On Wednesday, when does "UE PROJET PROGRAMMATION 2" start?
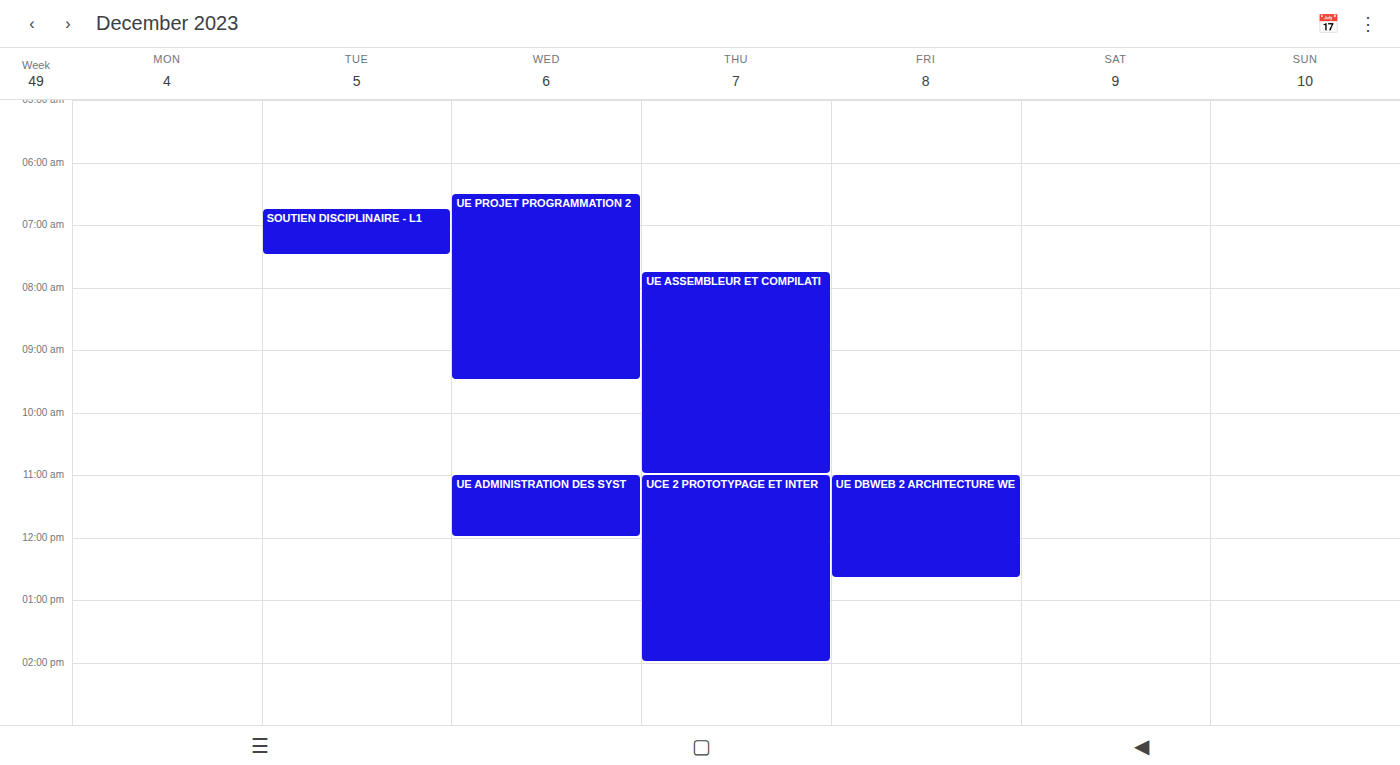
6:30 AM